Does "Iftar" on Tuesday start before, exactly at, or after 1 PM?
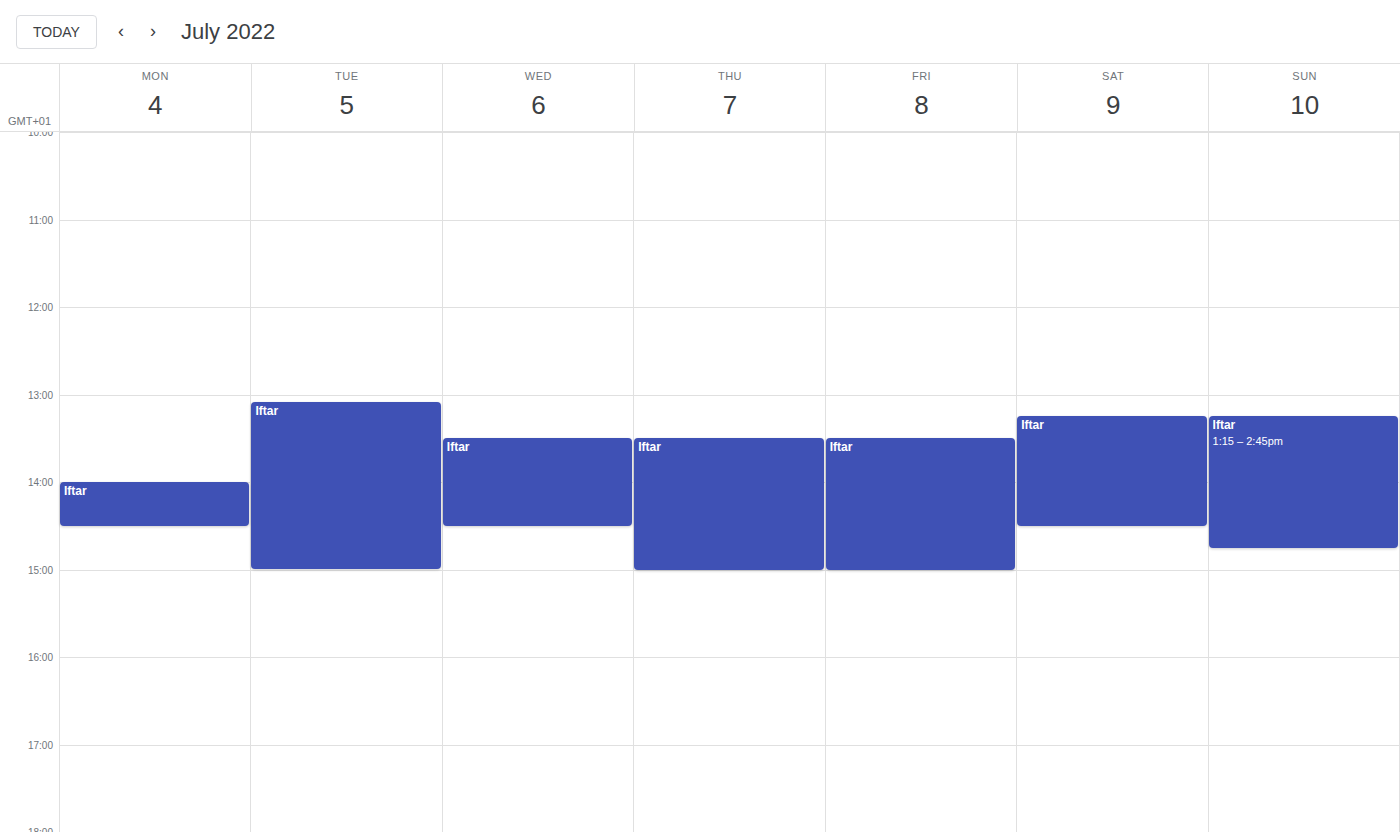
1:05 PM -- after 1 PM, 5 minutes below the 1 PM line.